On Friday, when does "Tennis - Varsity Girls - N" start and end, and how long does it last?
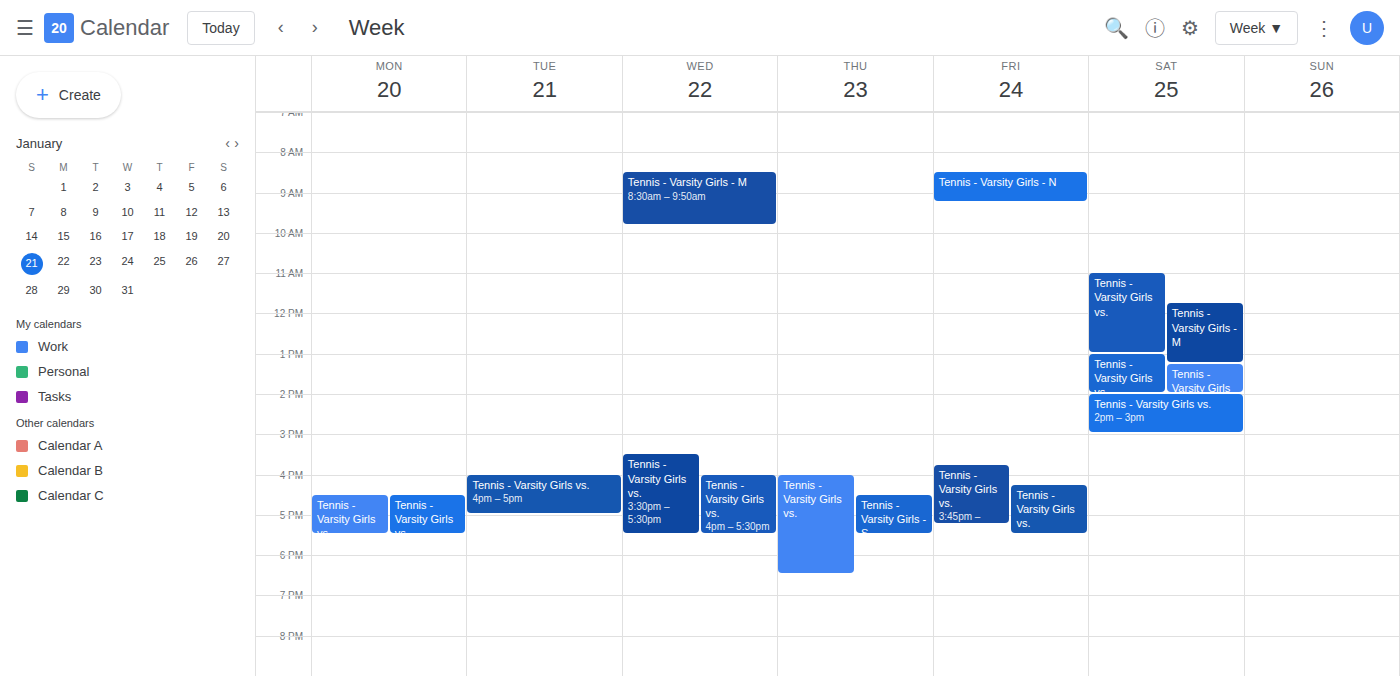
8:30 AM to 9:15 AM, 45 minutes